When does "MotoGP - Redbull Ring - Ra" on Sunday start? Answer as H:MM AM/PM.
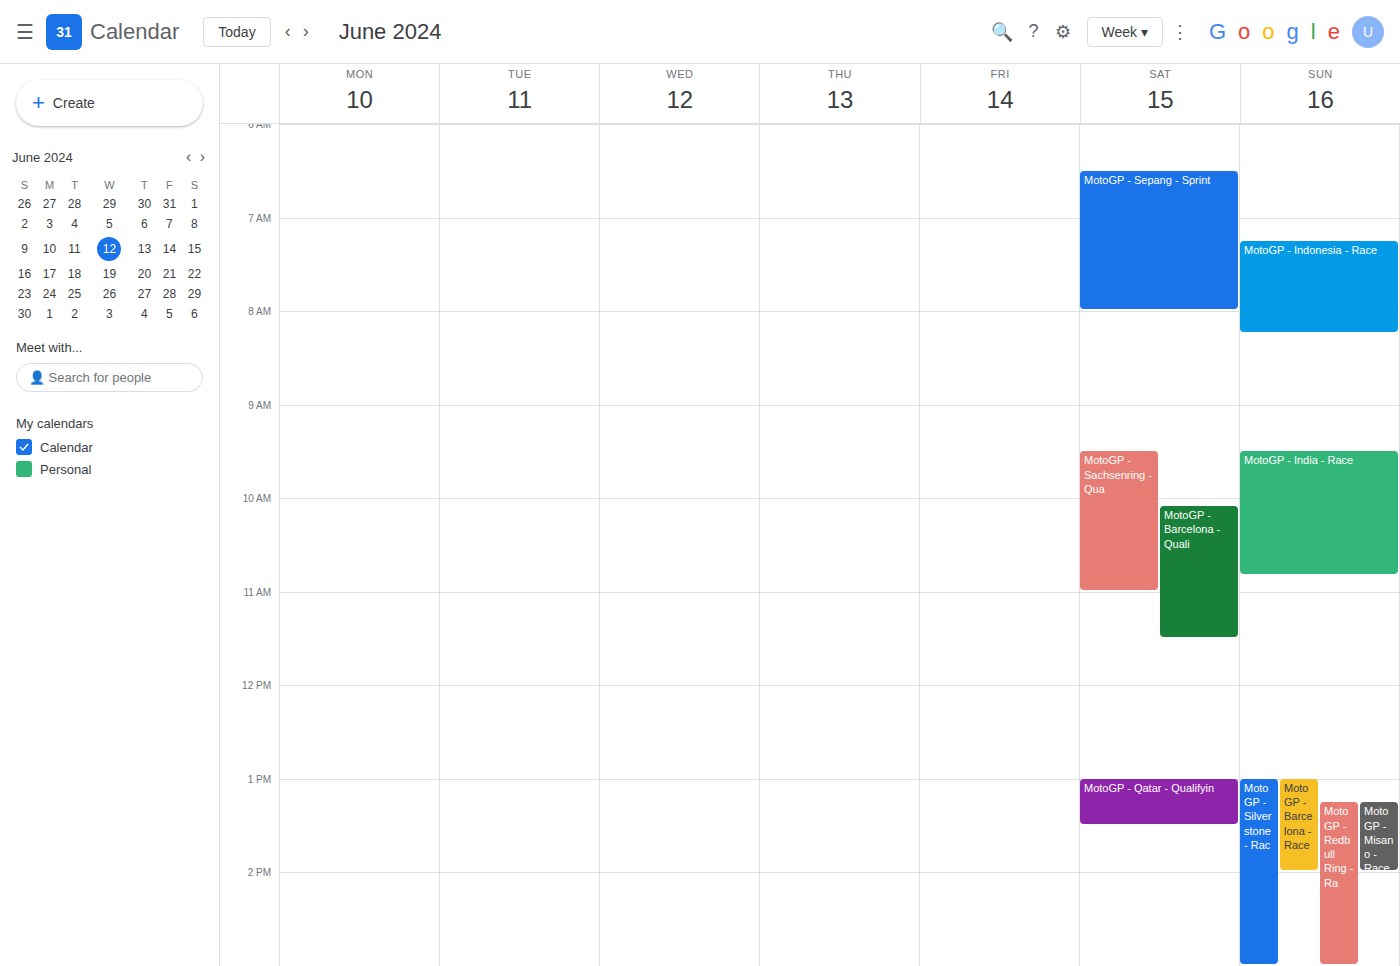
1:15 PM